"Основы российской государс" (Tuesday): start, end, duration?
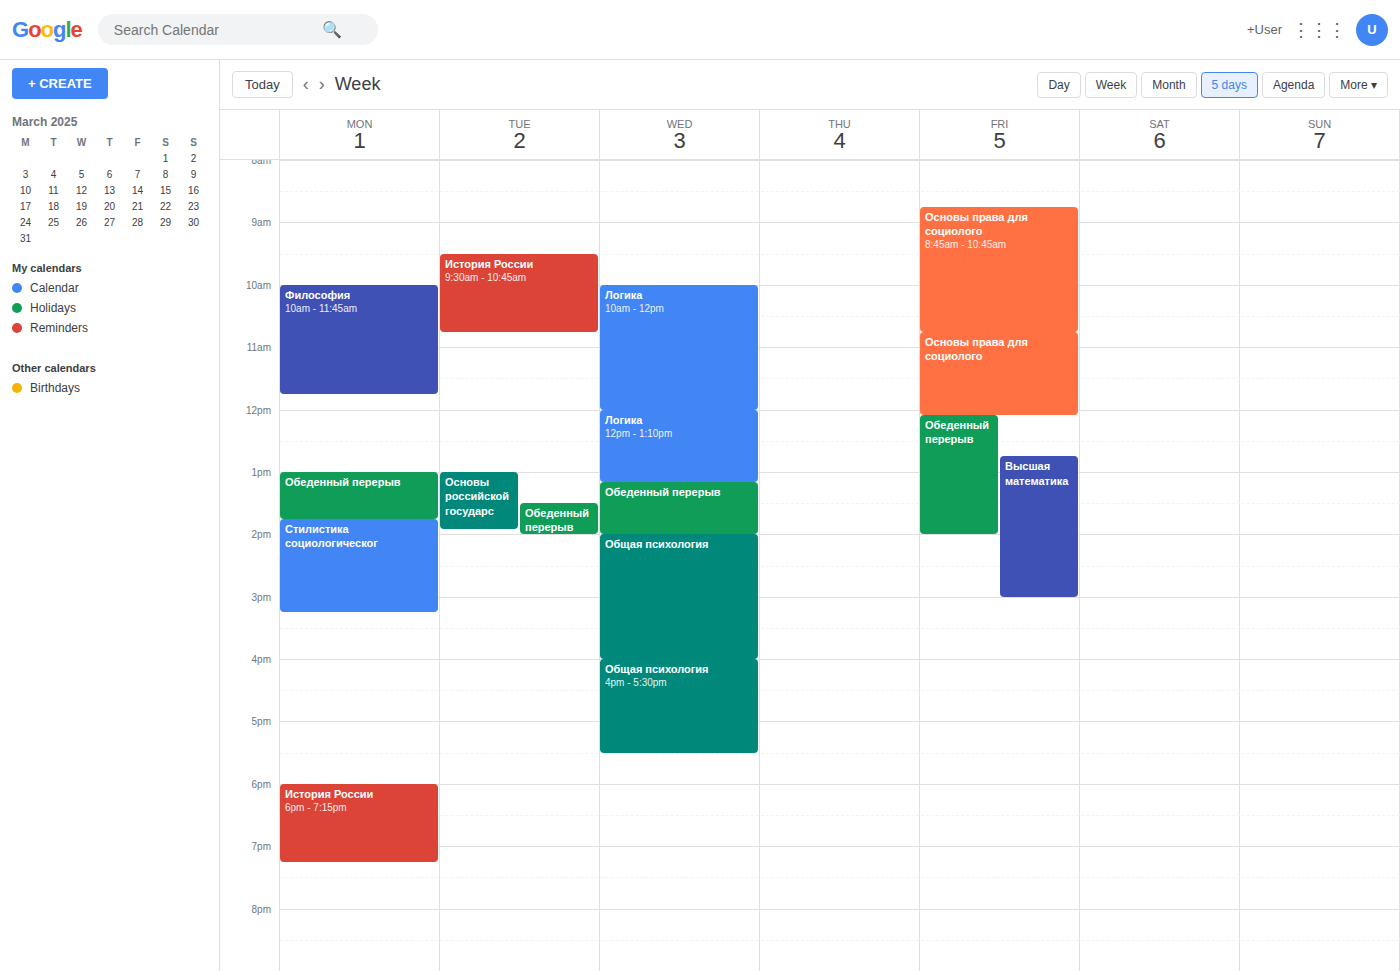
13:00 to 13:55, 55 minutes